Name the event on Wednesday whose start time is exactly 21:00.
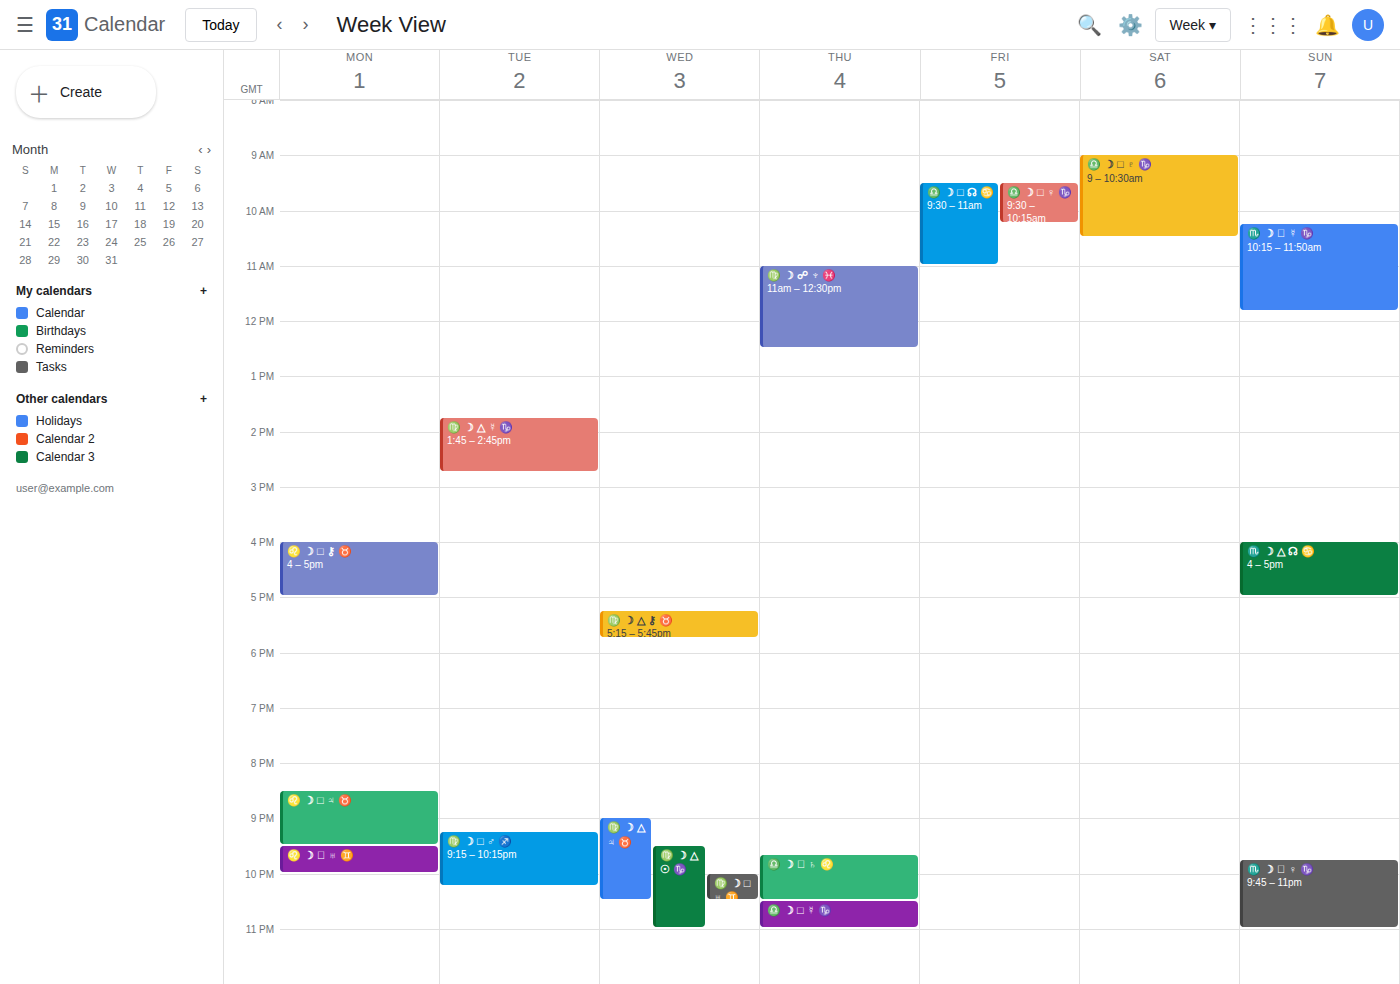
"♍️ ☽ △ ♃ ♉️"